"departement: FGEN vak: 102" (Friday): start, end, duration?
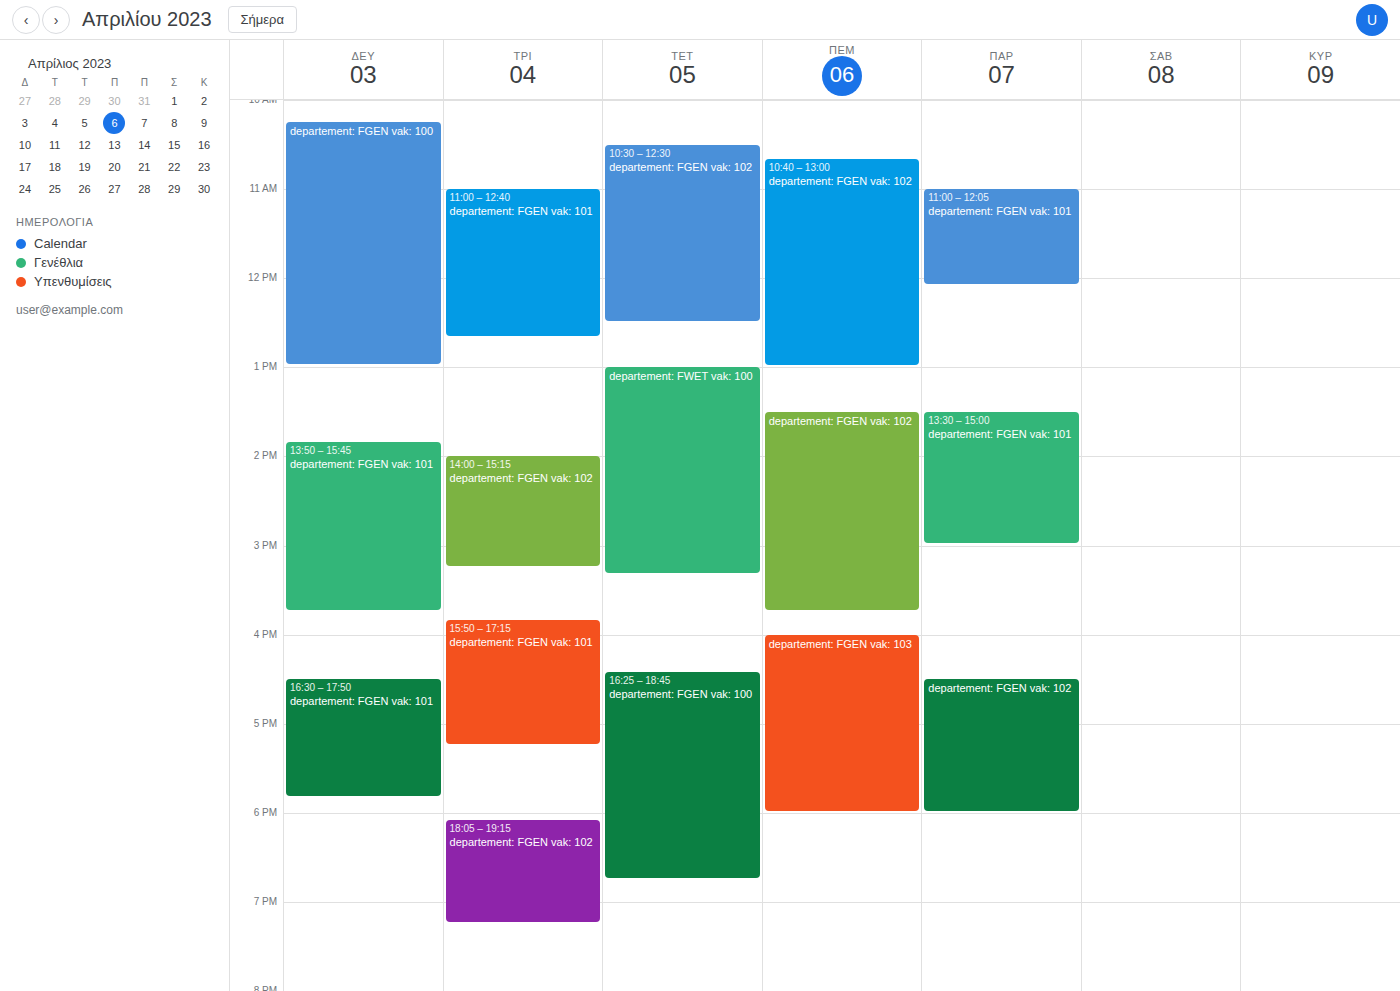
4:30 PM to 6:00 PM, 1 hour 30 minutes